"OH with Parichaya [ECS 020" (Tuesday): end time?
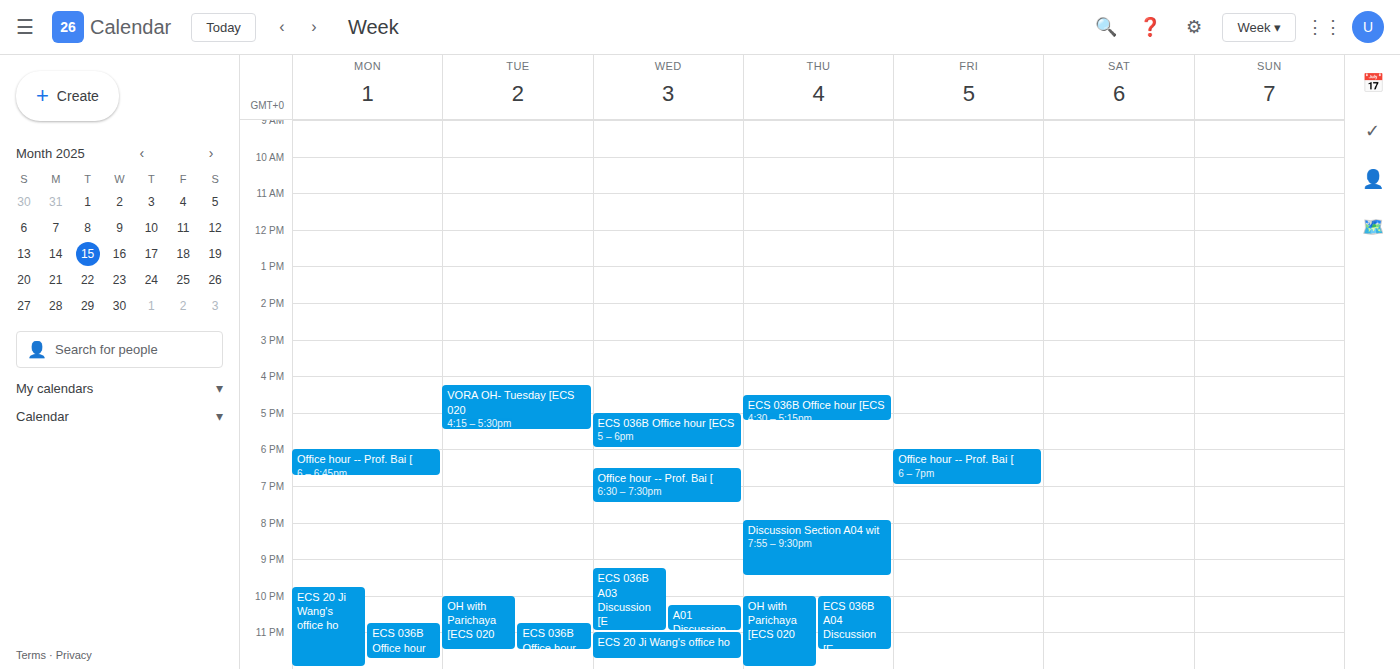
11:30 PM